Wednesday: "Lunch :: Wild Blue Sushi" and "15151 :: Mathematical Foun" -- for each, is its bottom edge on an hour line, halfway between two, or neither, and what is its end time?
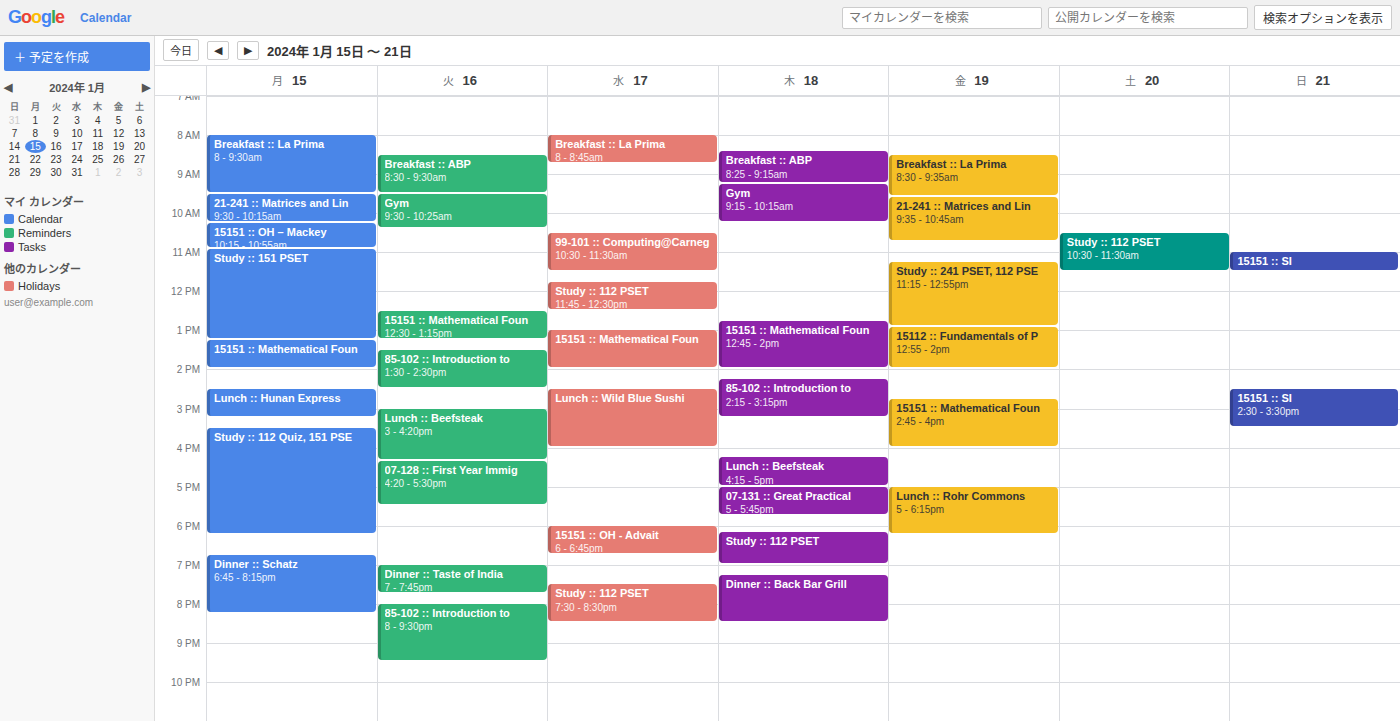
"Lunch :: Wild Blue Sushi": 4:00 PM, exactly on the 4 PM line. "15151 :: Mathematical Foun": 2:00 PM, exactly on the 2 PM line.